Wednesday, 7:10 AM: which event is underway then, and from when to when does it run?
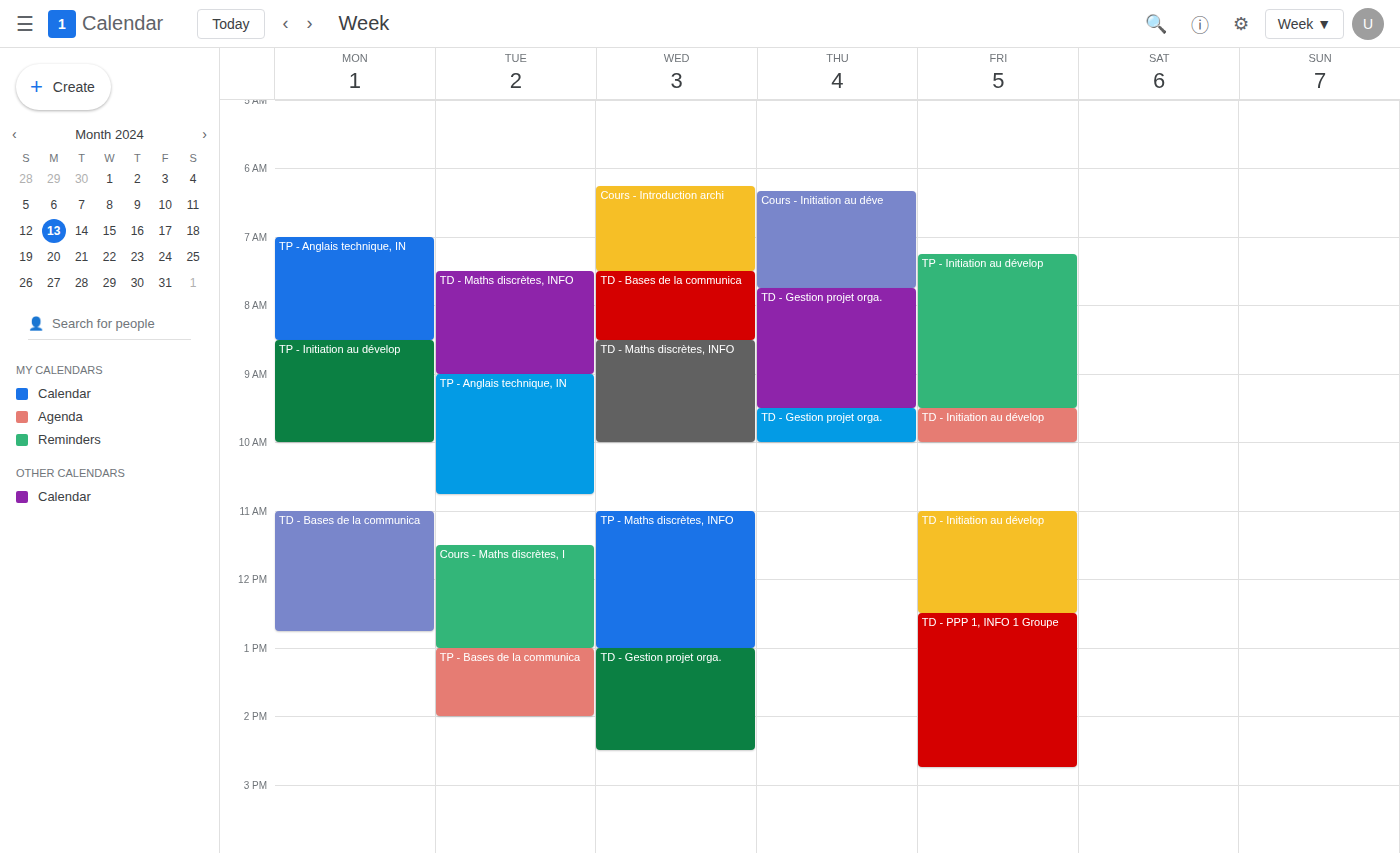
"Cours - Introduction archi", 6:15 AM to 7:30 AM